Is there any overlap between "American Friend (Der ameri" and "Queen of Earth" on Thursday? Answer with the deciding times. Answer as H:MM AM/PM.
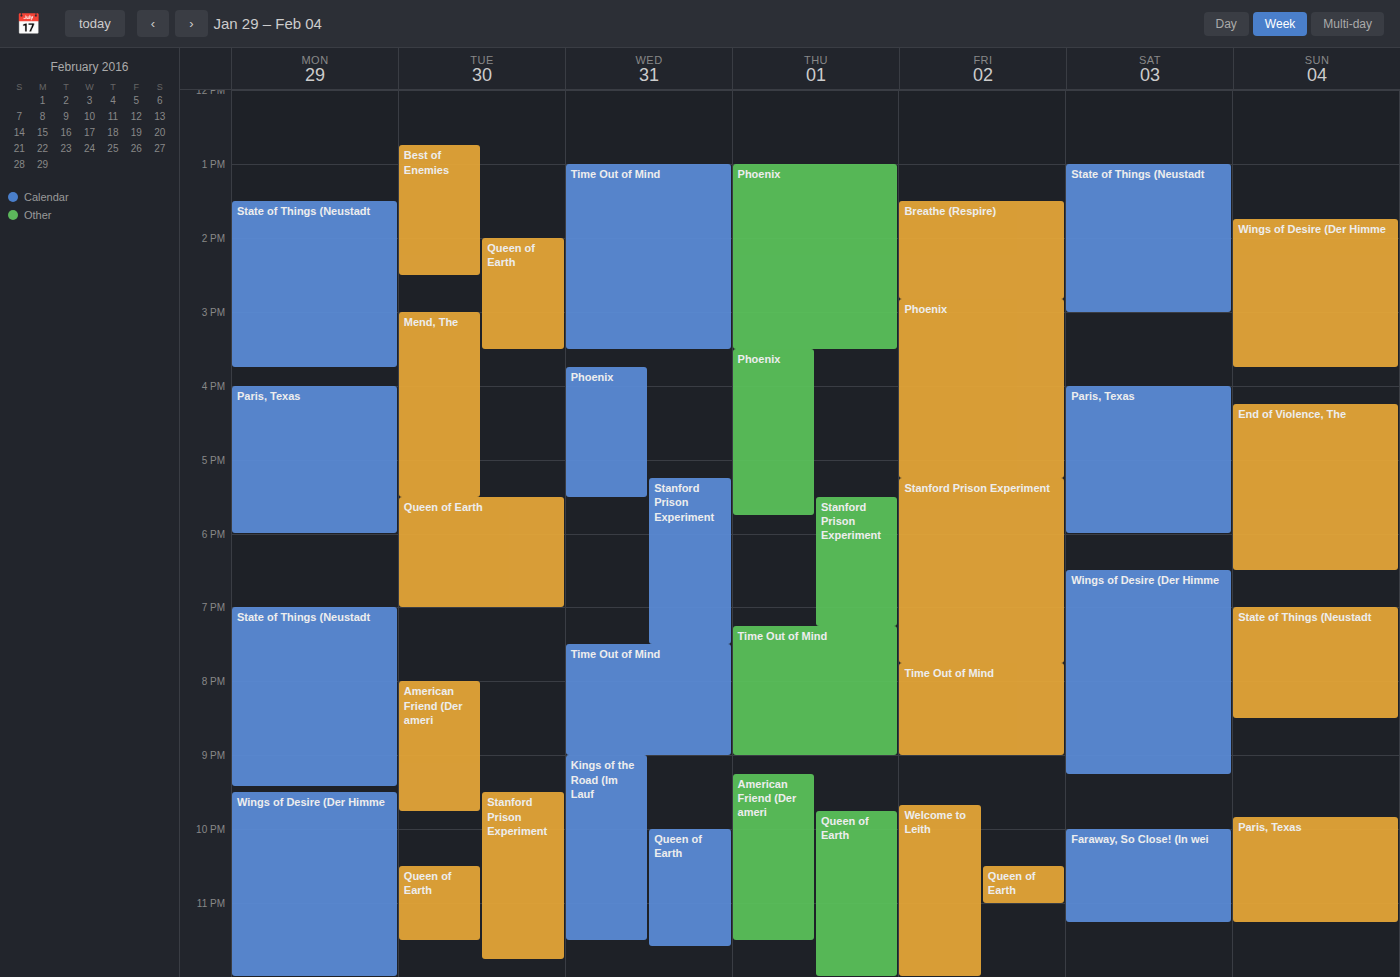
"Queen of Earth" starts at 9:45 PM, before "American Friend (Der ameri" ends at 11:30 PM -- they overlap.